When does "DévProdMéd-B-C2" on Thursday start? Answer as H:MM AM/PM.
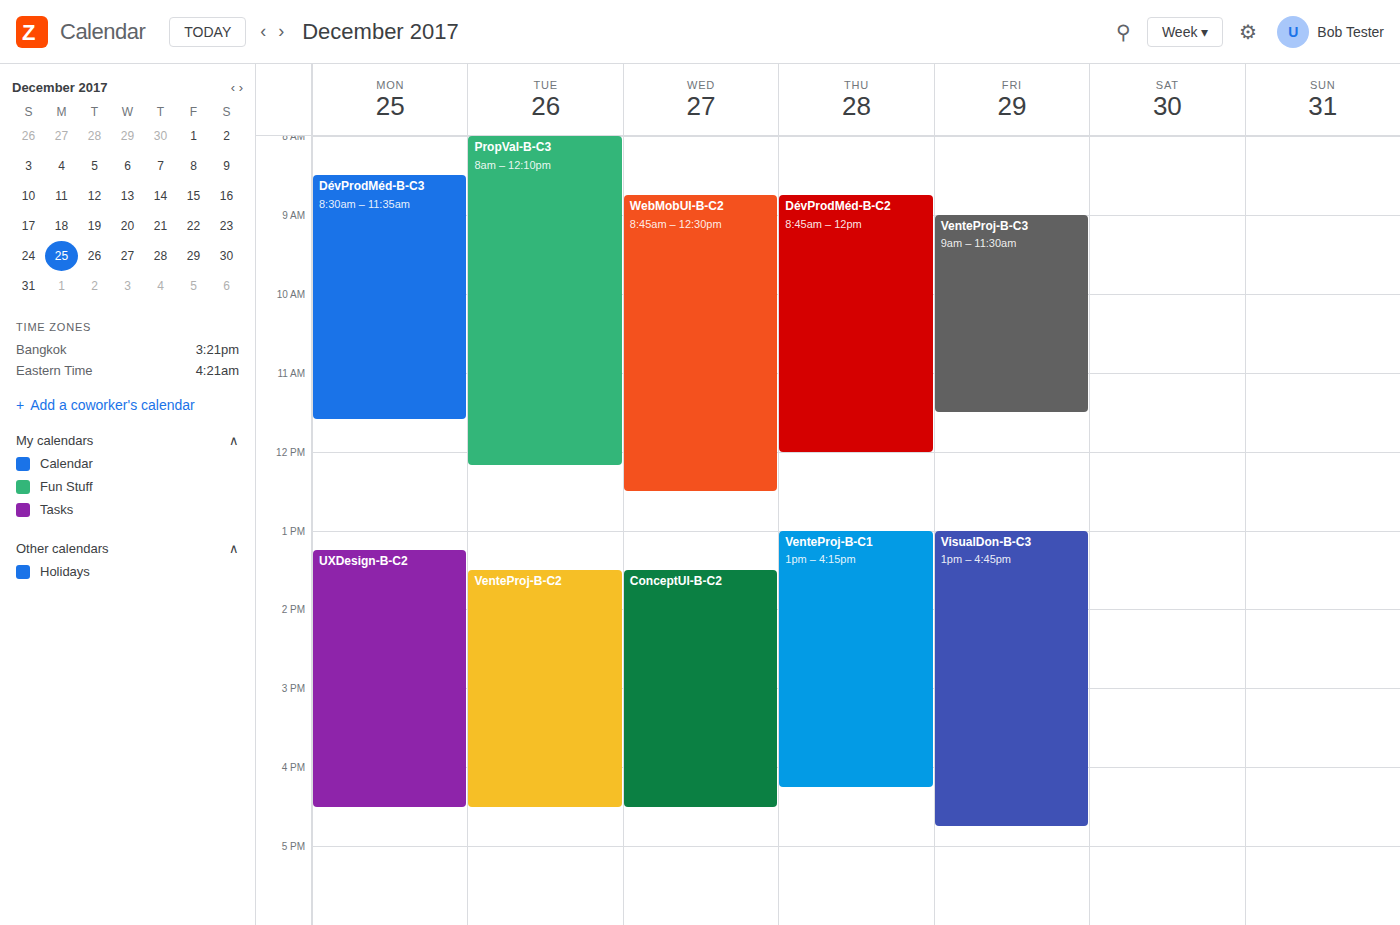
8:45 AM